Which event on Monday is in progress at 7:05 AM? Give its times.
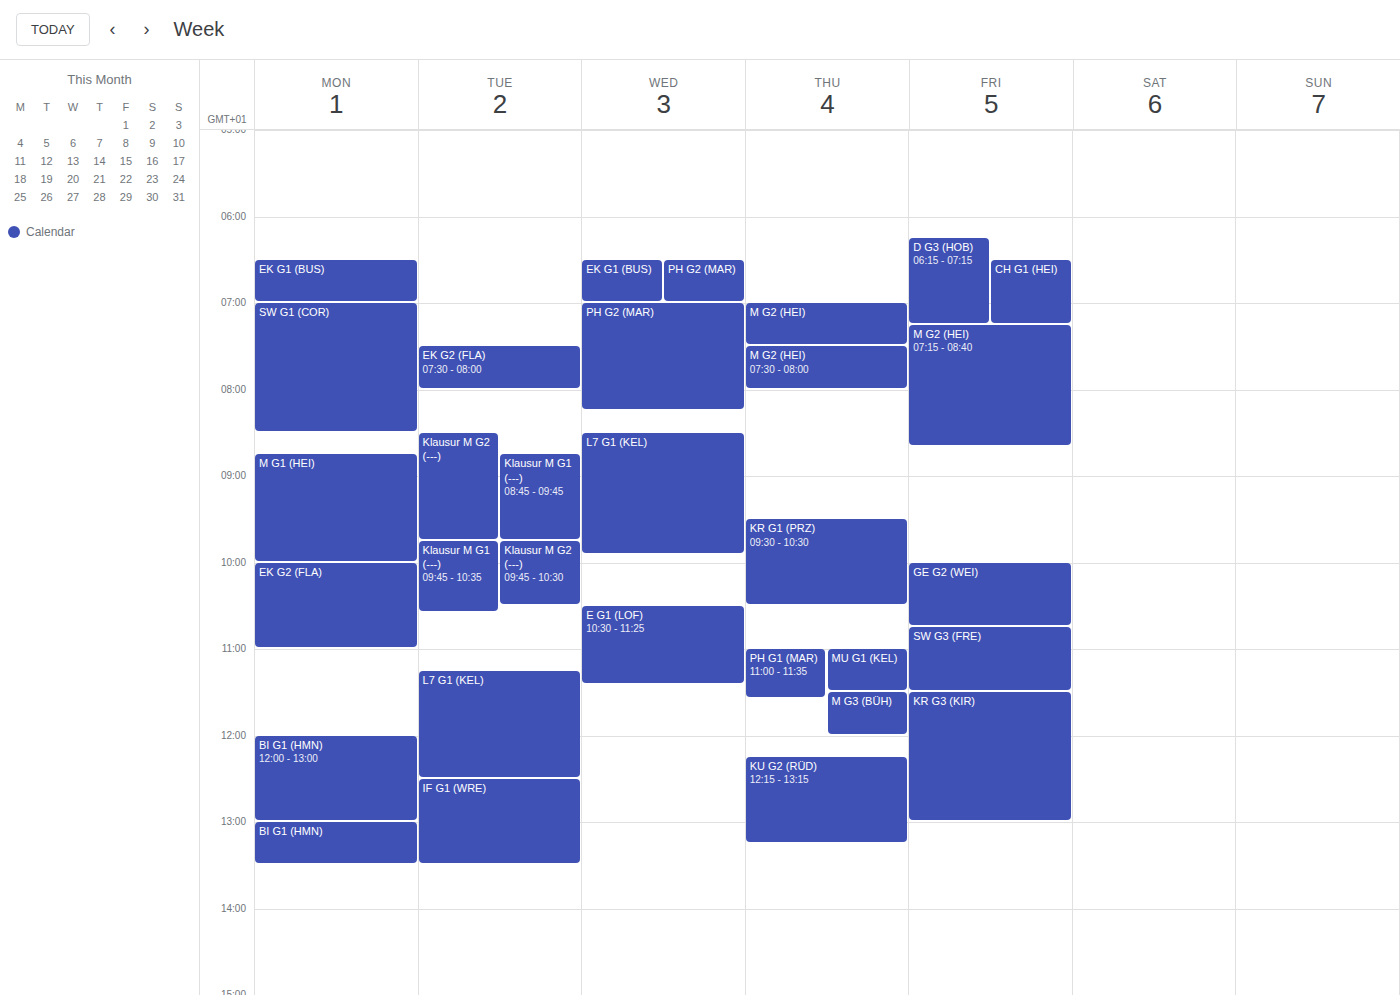
"SW G1 (COR)", 7:00 AM to 8:30 AM